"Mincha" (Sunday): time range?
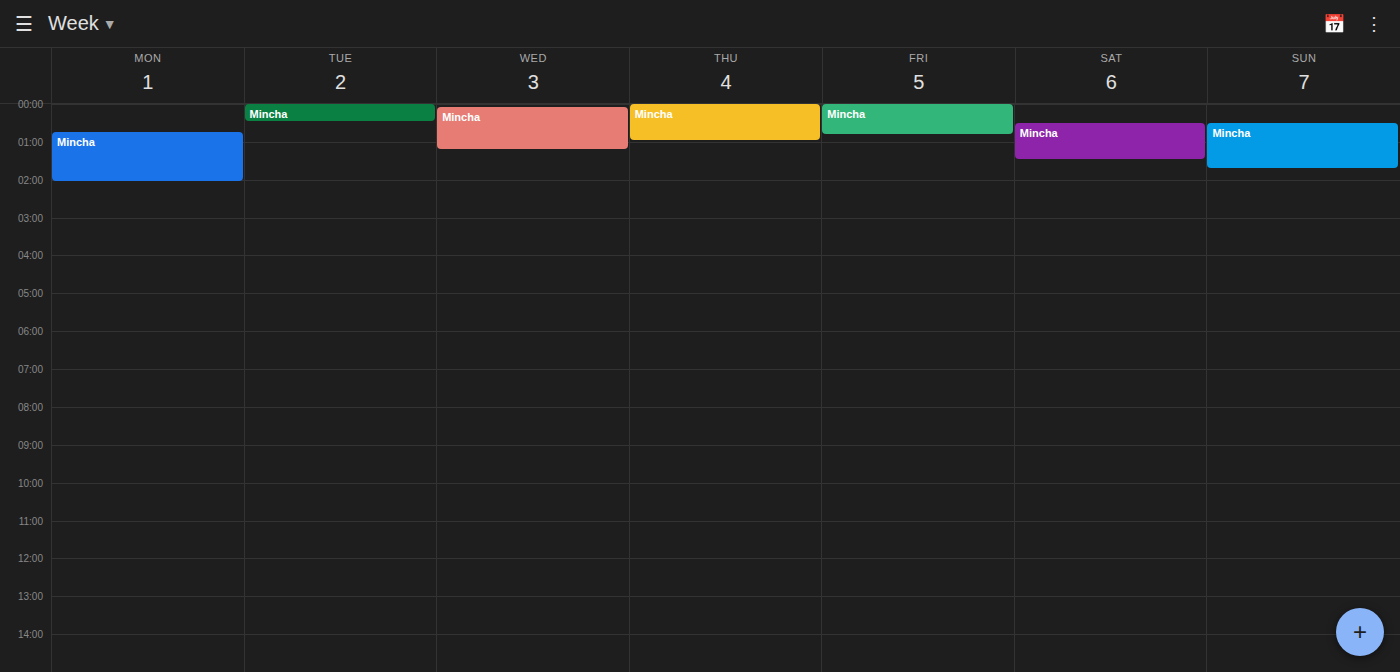
12:30 AM to 1:45 AM